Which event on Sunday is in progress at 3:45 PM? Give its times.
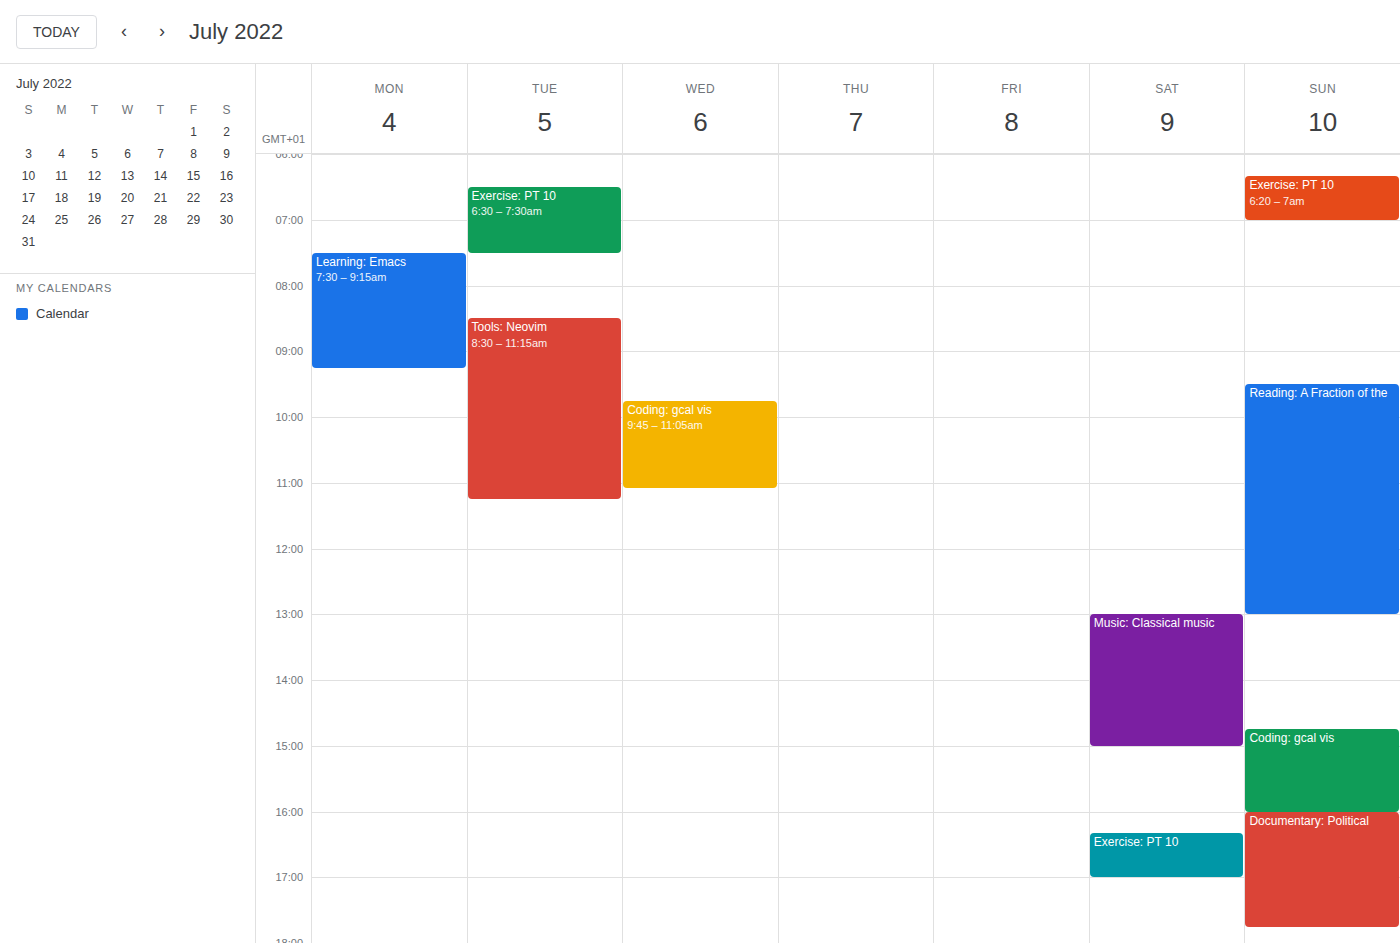
"Coding: gcal vis", 2:45 PM to 4:00 PM